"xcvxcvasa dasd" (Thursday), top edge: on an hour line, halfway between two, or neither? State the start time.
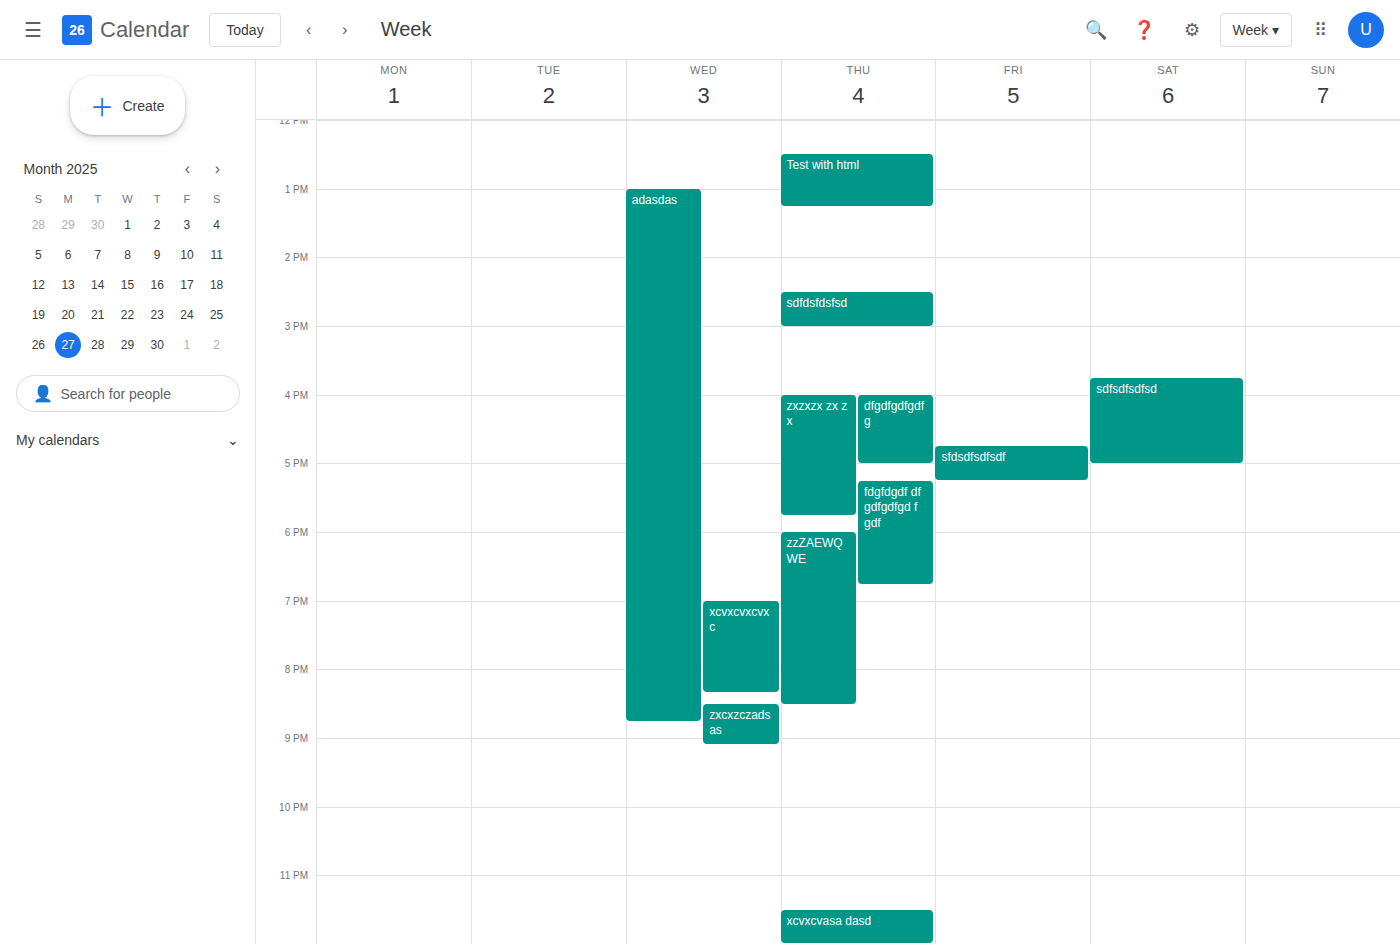
11:30 PM -- halfway between the 11 PM and 12 AM lines.